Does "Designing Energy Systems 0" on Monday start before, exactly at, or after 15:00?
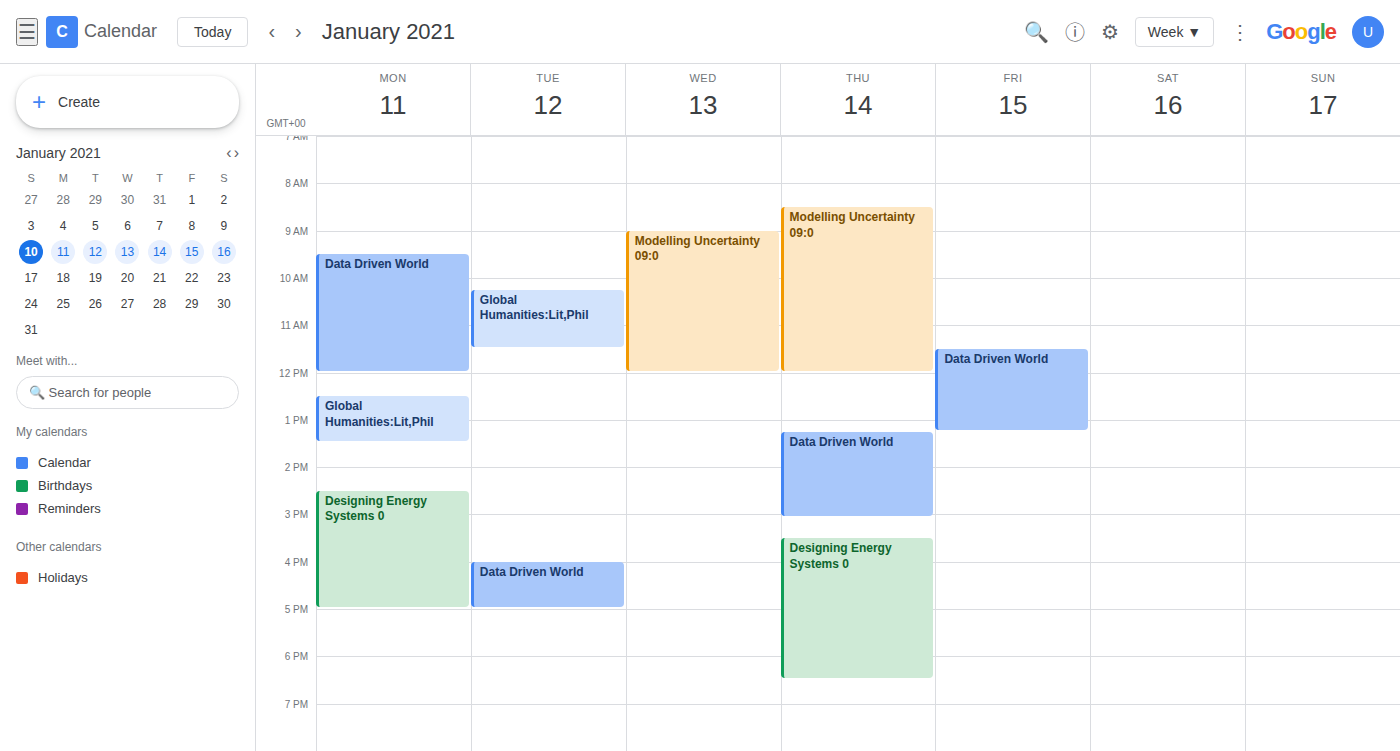
14:30 -- before 15:00, 30 minutes above the 15:00 line.